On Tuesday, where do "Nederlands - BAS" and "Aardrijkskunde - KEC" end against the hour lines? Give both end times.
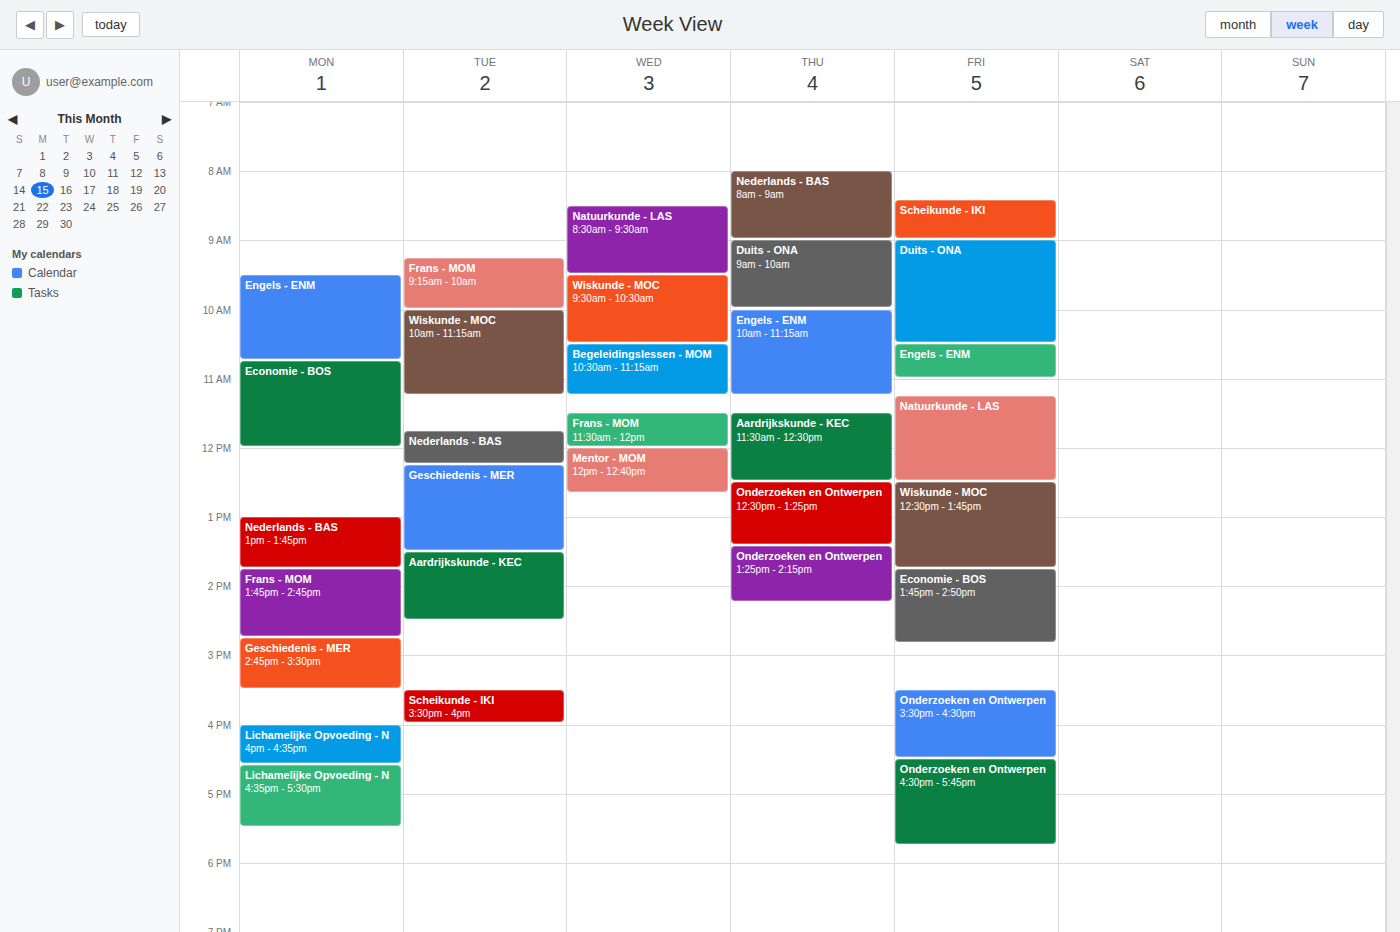
"Nederlands - BAS": 12:15 PM, neither: a quarter of the way from the 12 PM line to the 1 PM line. "Aardrijkskunde - KEC": 2:30 PM, halfway between the 2 PM and 3 PM lines.